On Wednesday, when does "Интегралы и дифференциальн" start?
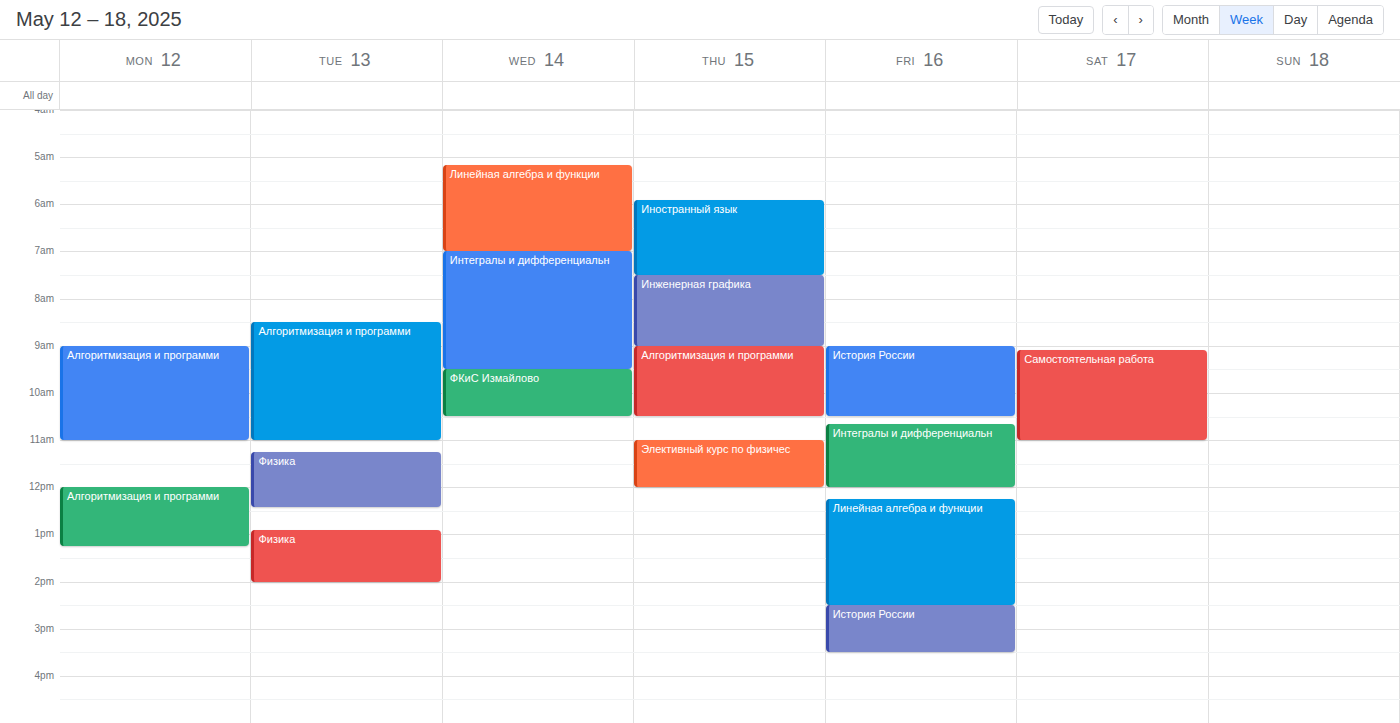
07:00